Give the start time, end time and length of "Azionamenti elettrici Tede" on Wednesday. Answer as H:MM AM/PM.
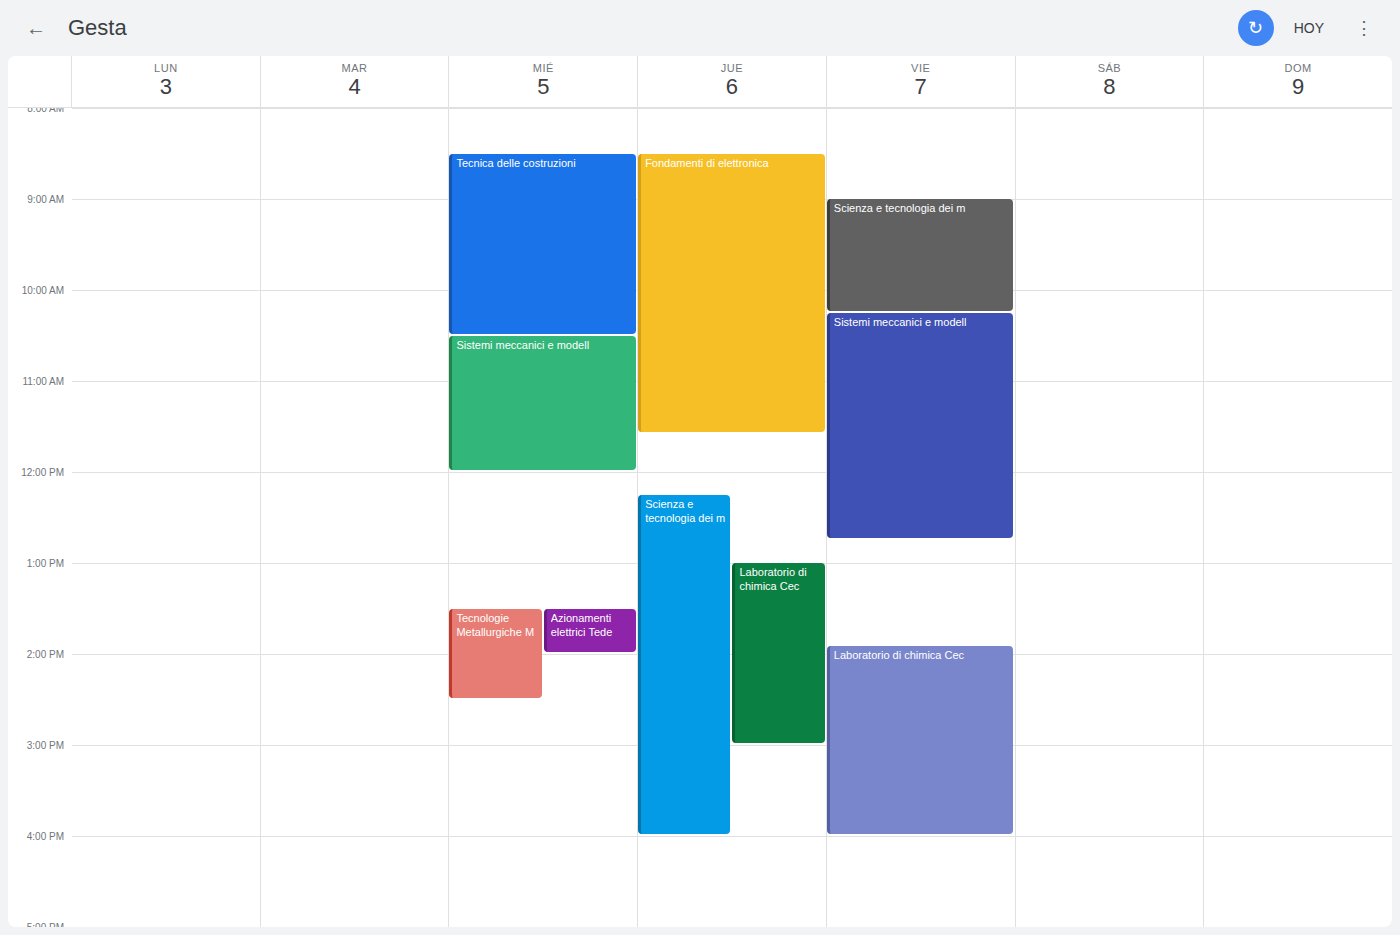
1:30 PM to 2:00 PM, 30 minutes